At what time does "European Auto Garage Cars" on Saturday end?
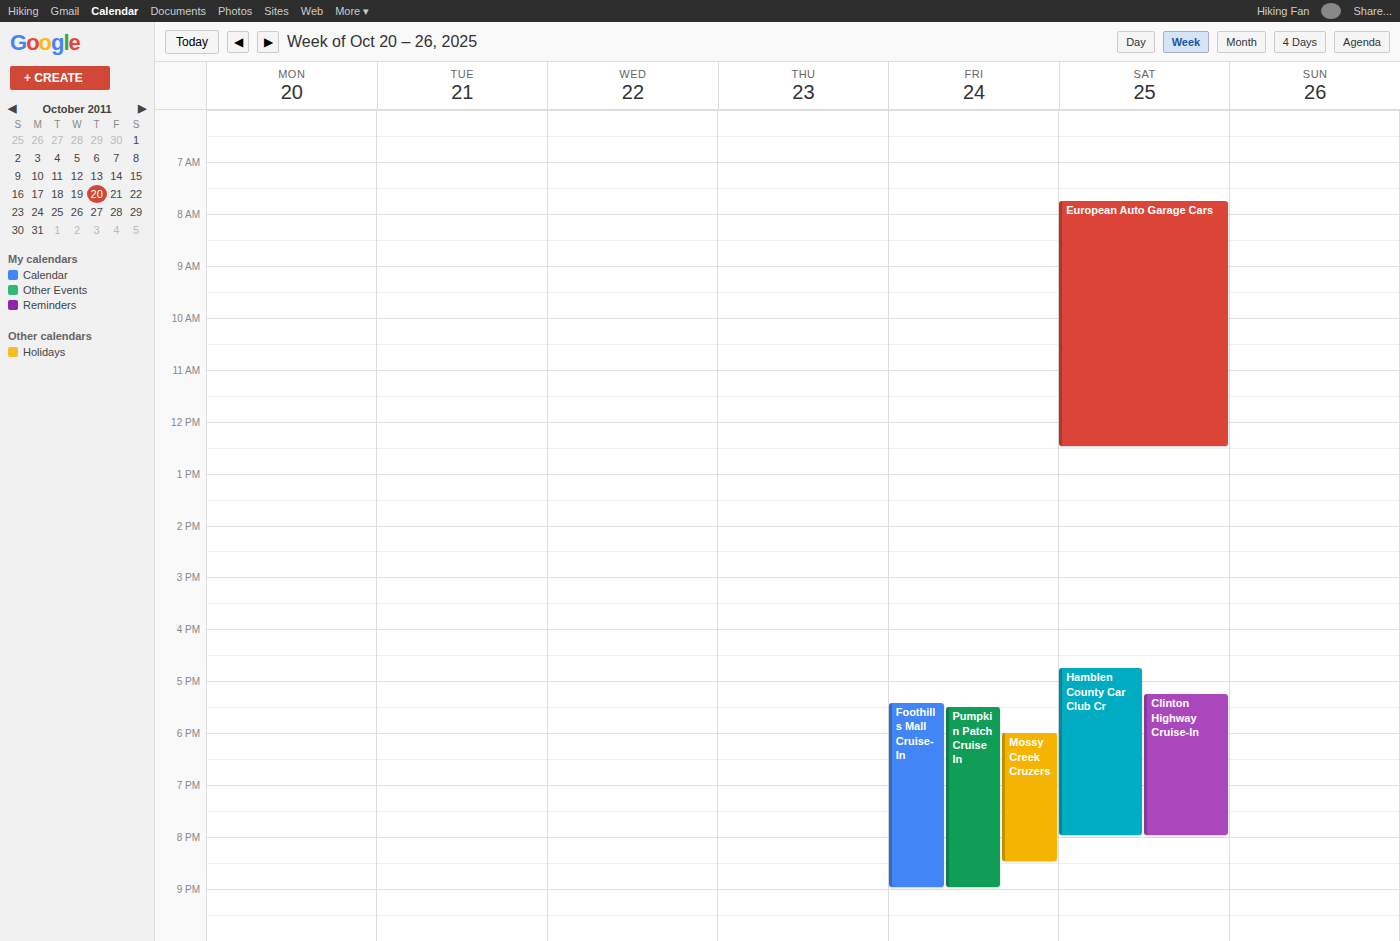
12:30 PM